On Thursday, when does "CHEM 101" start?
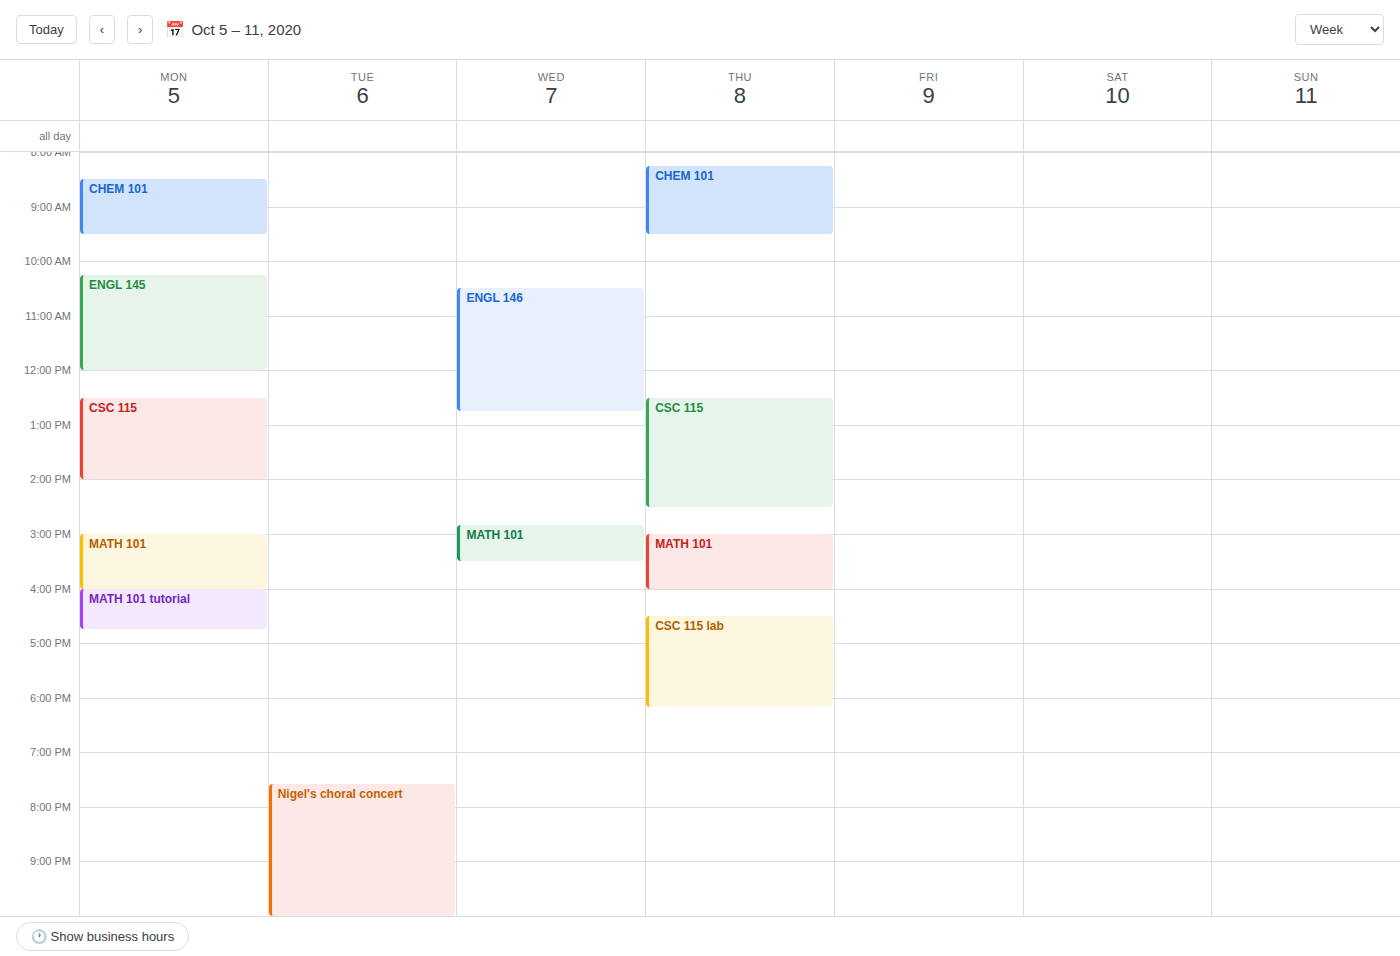
8:15 AM